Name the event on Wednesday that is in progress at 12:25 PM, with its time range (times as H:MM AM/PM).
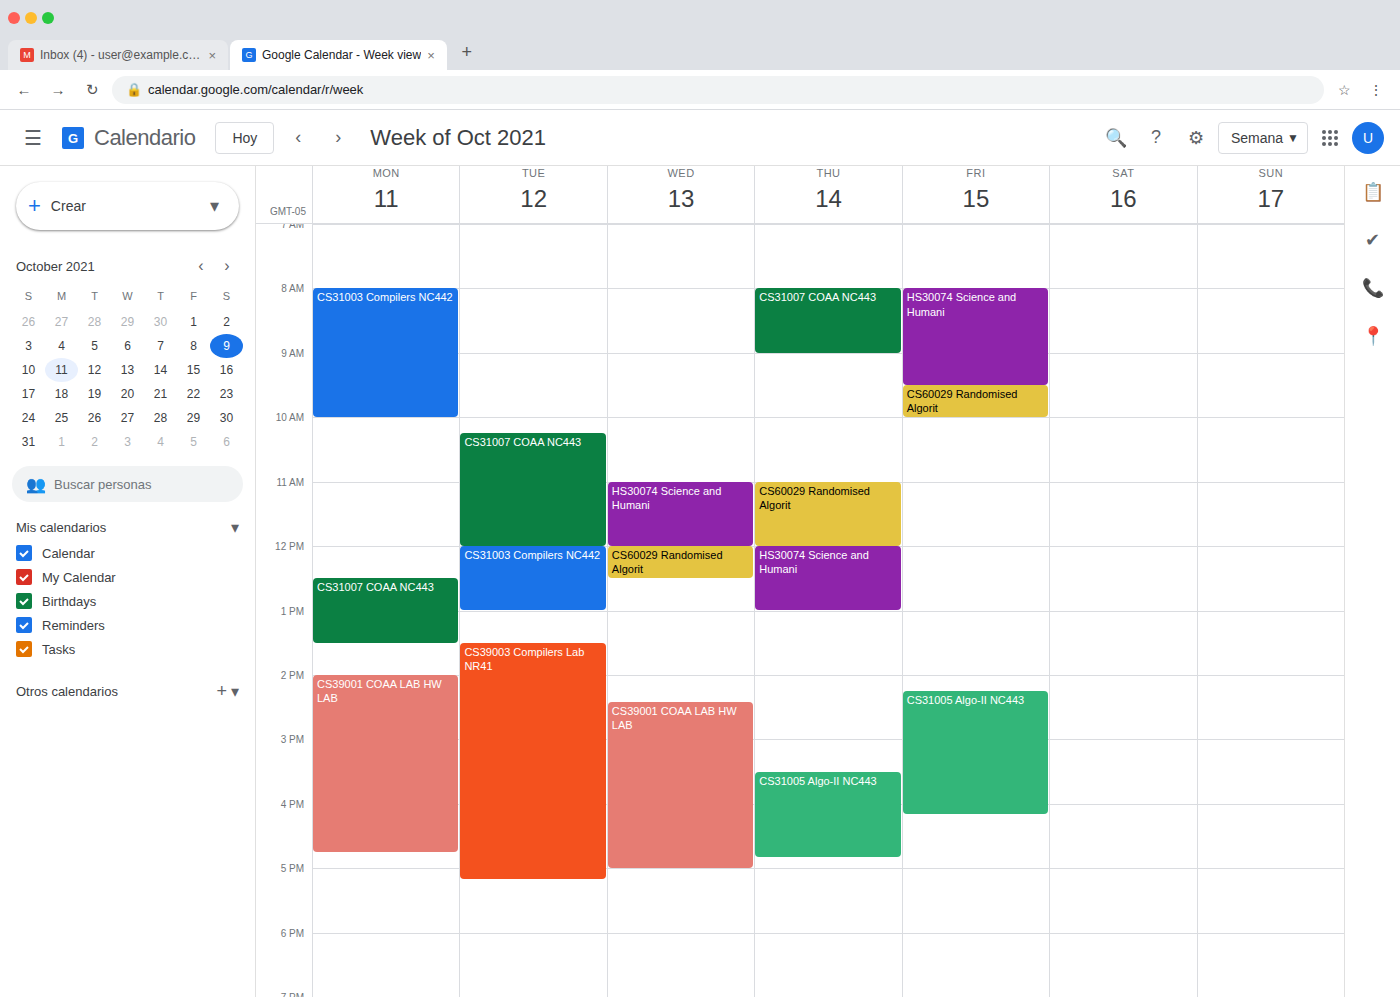
"CS60029 Randomised Algorit", 12:00 PM to 12:30 PM